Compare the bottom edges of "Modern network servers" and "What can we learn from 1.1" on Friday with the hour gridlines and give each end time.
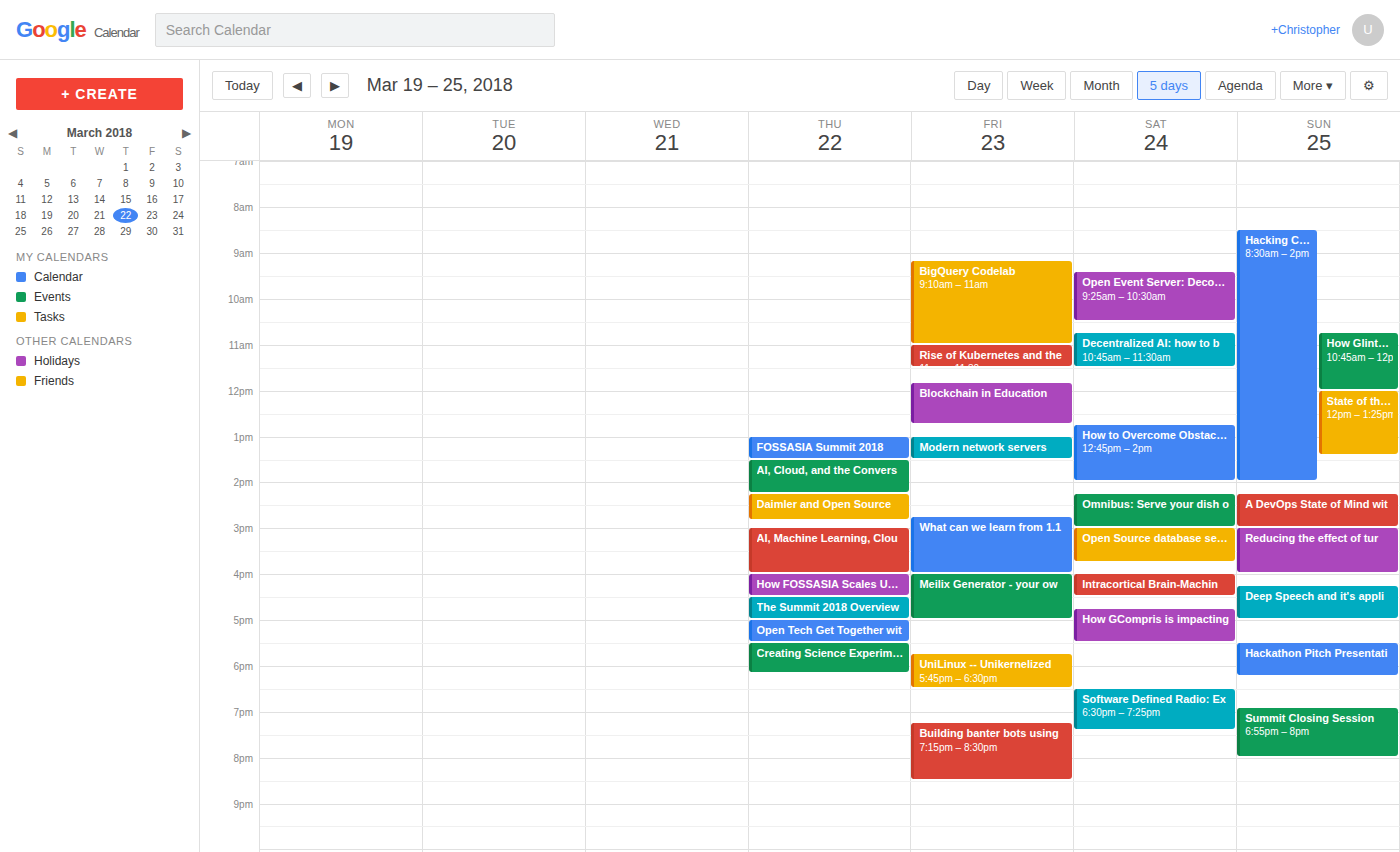
"Modern network servers": 1:30 PM, halfway between the 1 PM and 2 PM lines. "What can we learn from 1.1": 4:00 PM, exactly on the 4 PM line.